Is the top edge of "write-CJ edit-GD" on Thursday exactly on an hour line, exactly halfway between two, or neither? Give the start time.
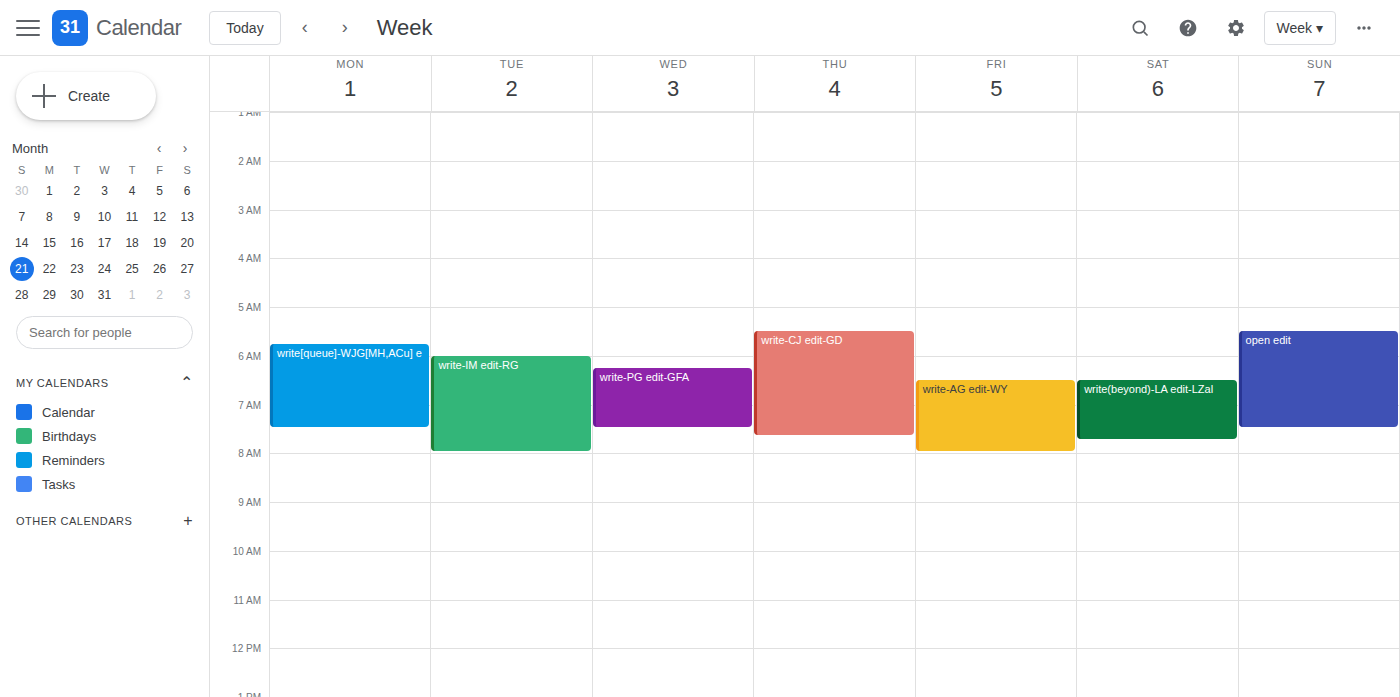
5:30 AM -- halfway between the 5 AM and 6 AM lines.